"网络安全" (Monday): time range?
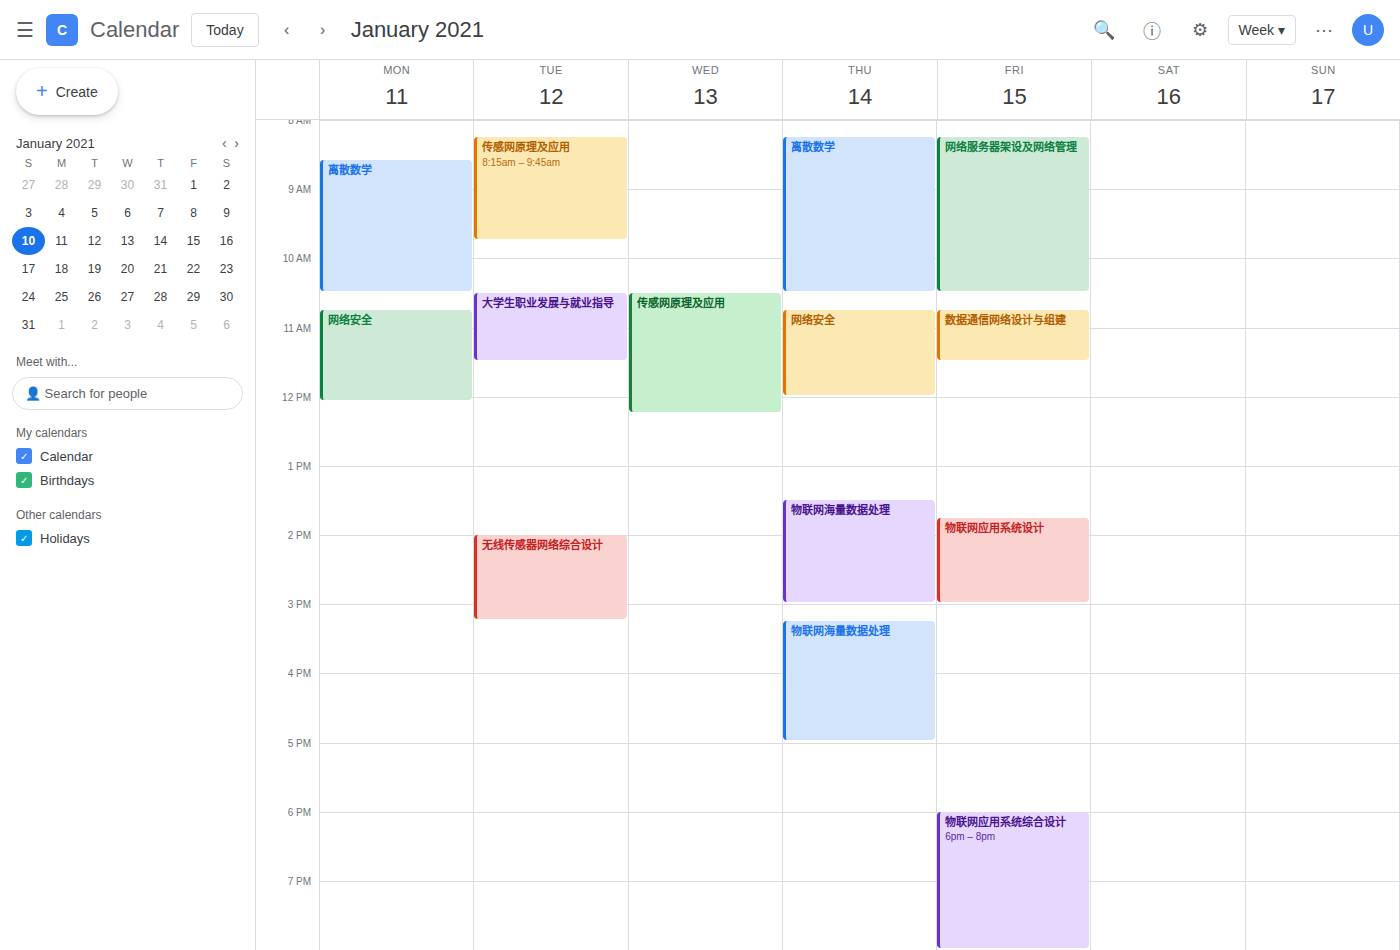
10:45 AM to 12:05 PM